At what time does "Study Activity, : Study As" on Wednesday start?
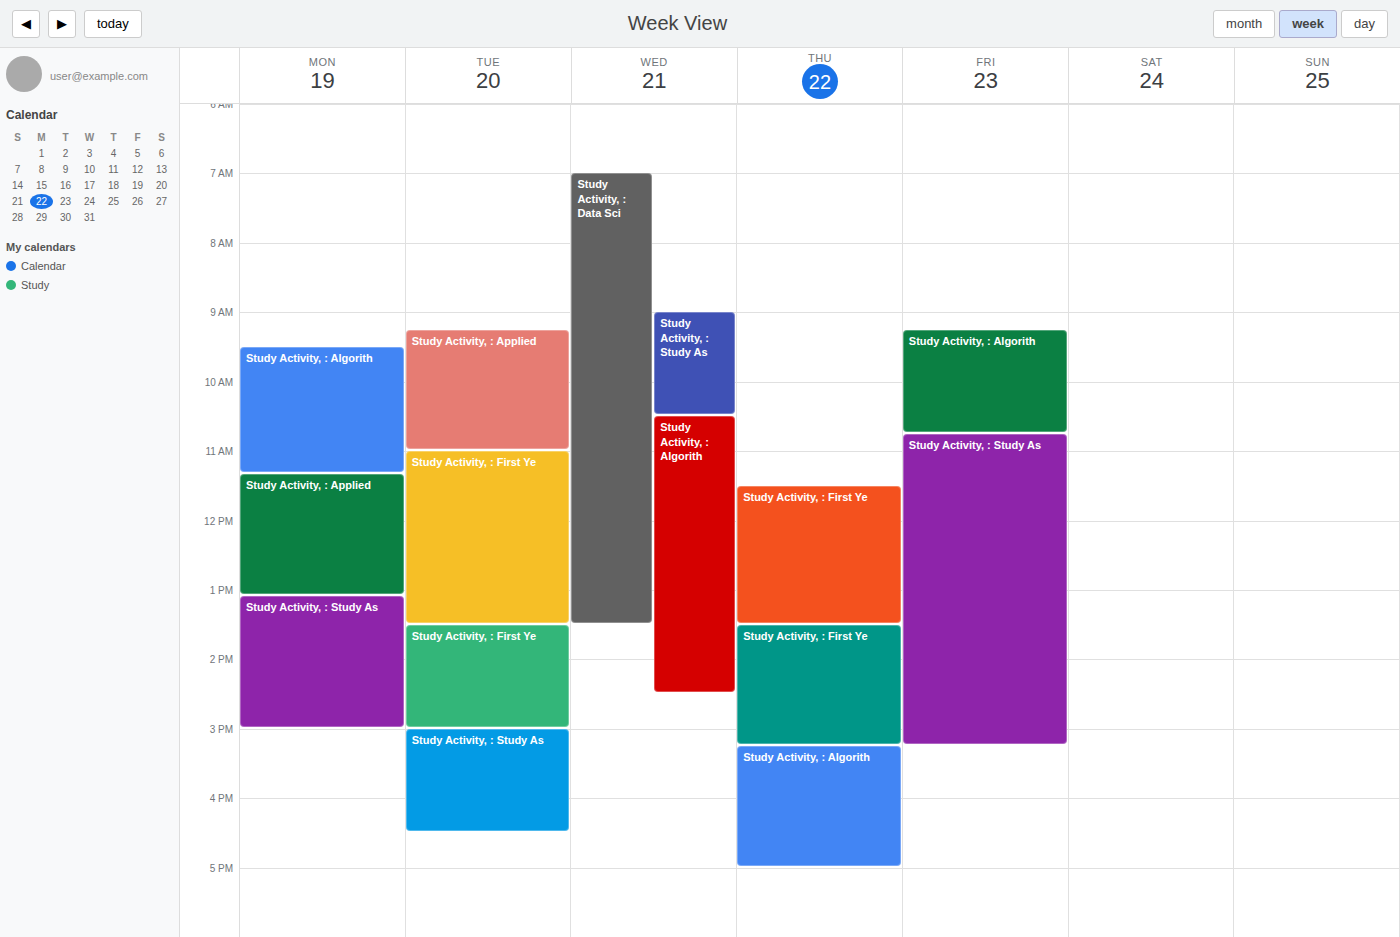
9:00 AM